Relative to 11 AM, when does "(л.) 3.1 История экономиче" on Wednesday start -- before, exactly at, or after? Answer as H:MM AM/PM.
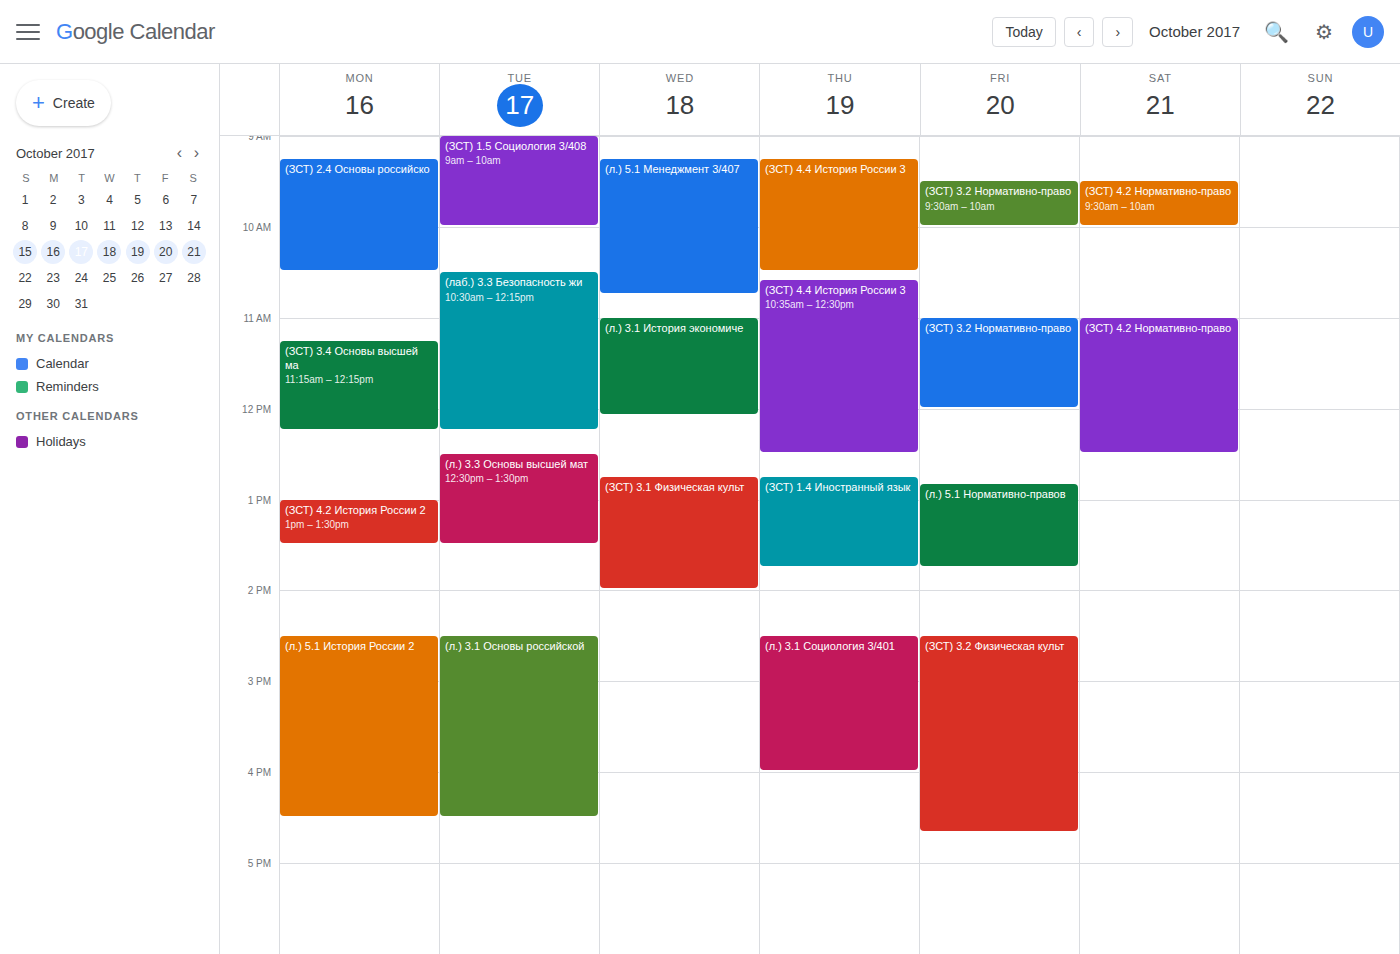
11:00 AM -- exactly at 11 AM, on the 11 AM line.